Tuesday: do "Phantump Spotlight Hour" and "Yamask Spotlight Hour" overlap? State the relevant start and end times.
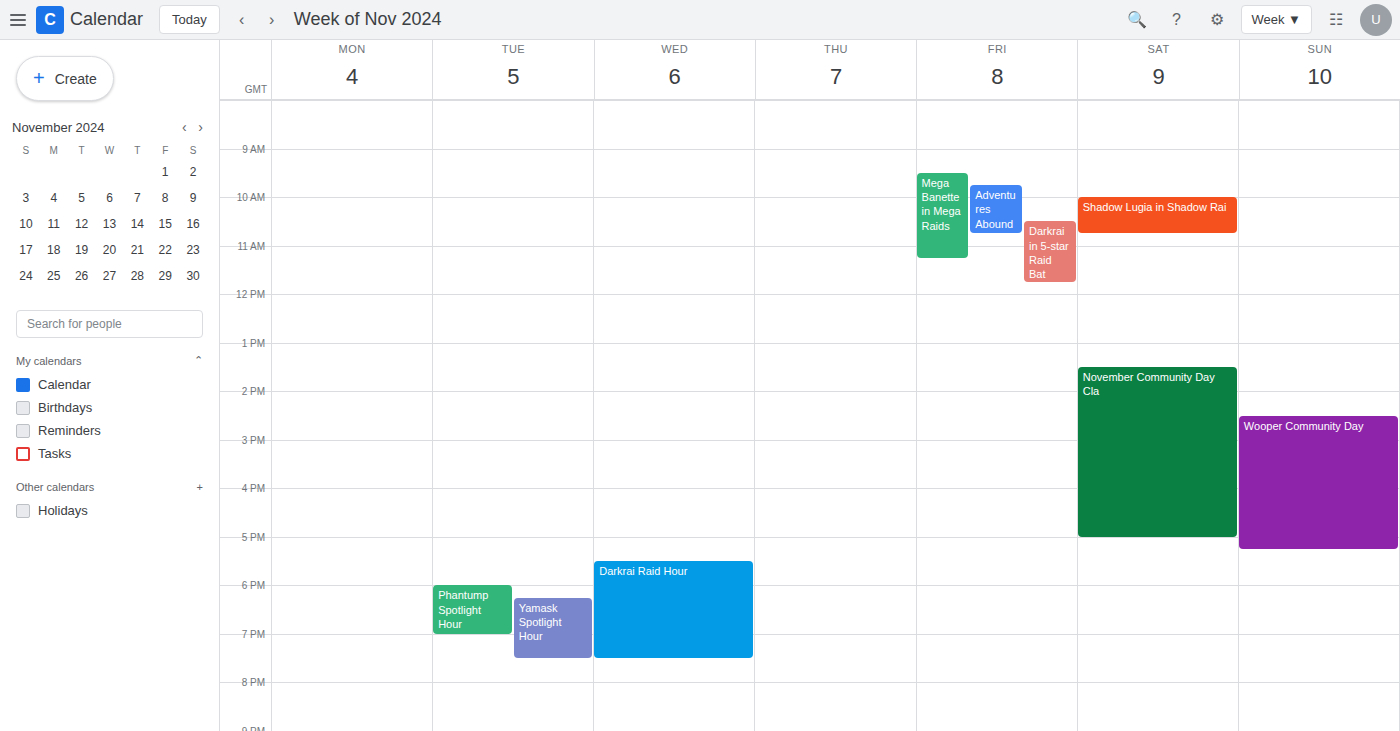
"Yamask Spotlight Hour" starts at 6:15 PM, before "Phantump Spotlight Hour" ends at 7:00 PM -- they overlap.